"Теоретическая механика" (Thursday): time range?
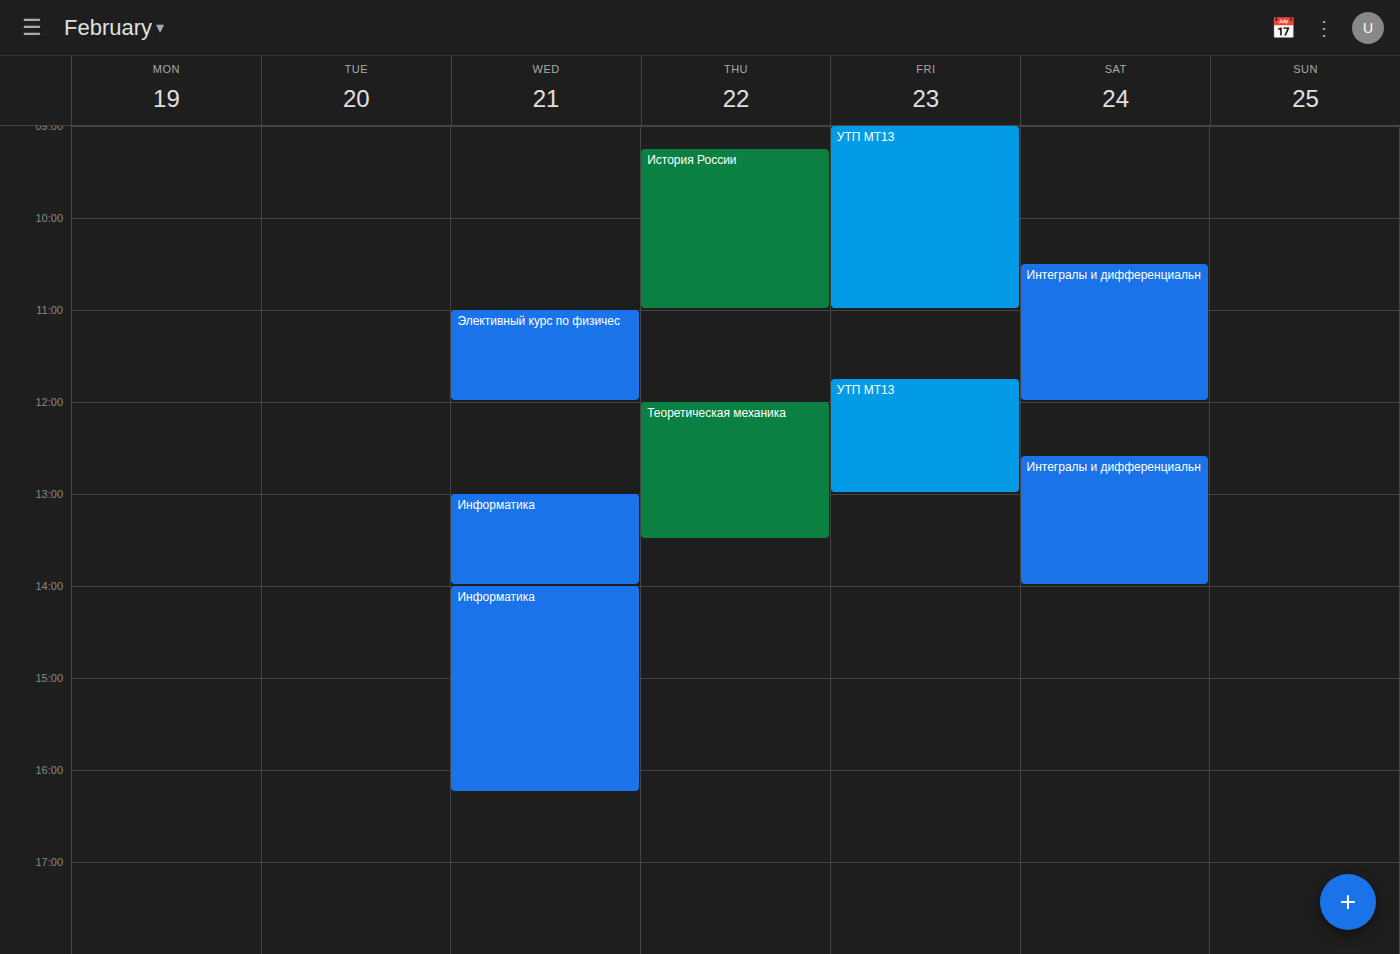
12:00 PM to 1:30 PM